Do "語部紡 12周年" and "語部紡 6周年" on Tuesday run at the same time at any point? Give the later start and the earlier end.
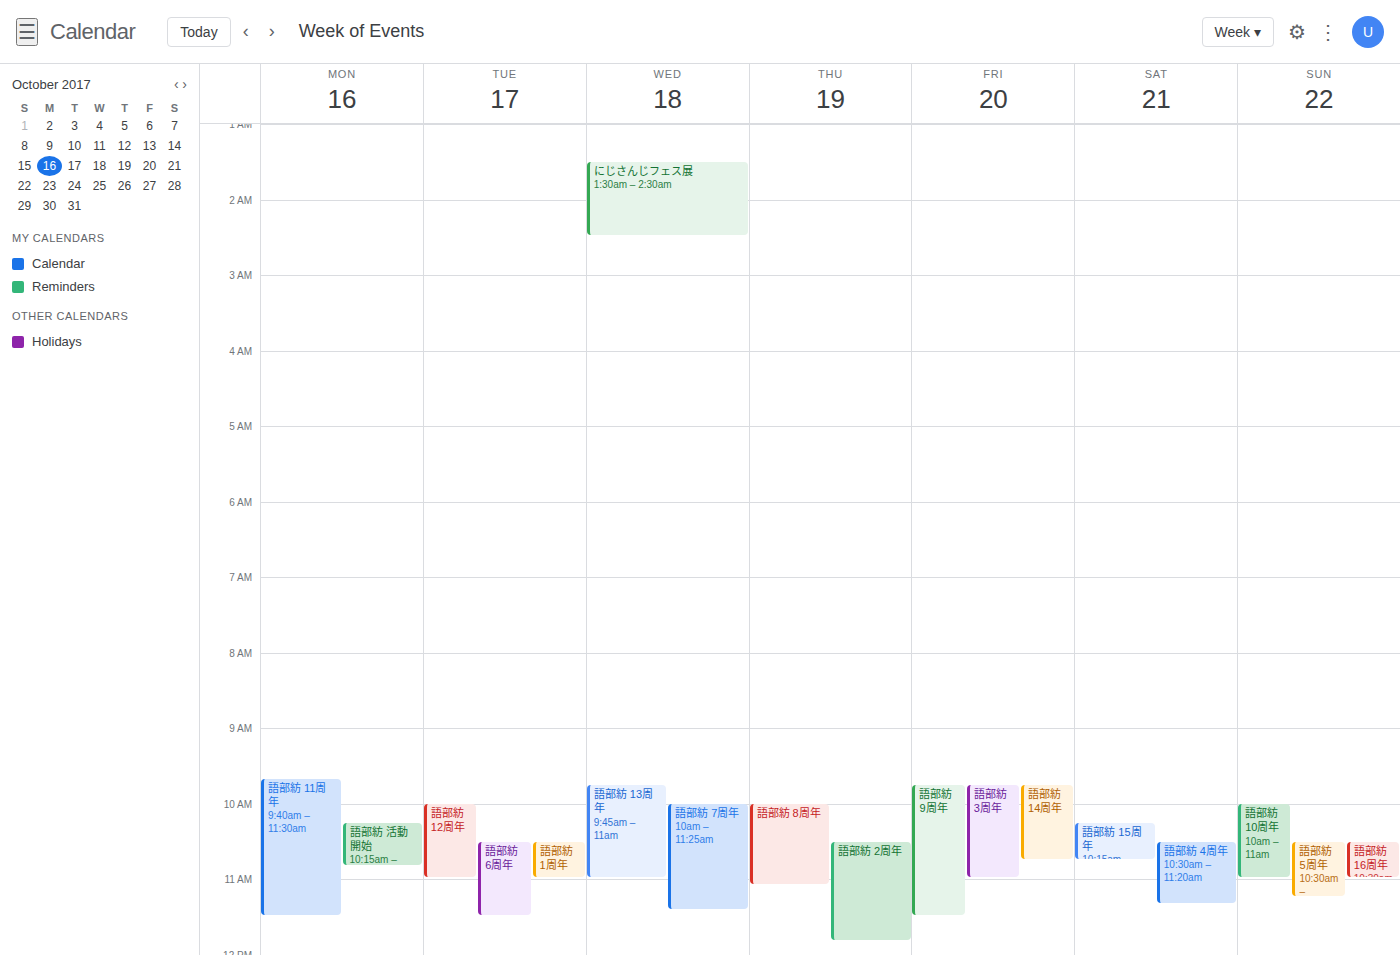
"語部紡 6周年" starts at 10:30 AM, before "語部紡 12周年" ends at 11:00 AM -- they overlap.